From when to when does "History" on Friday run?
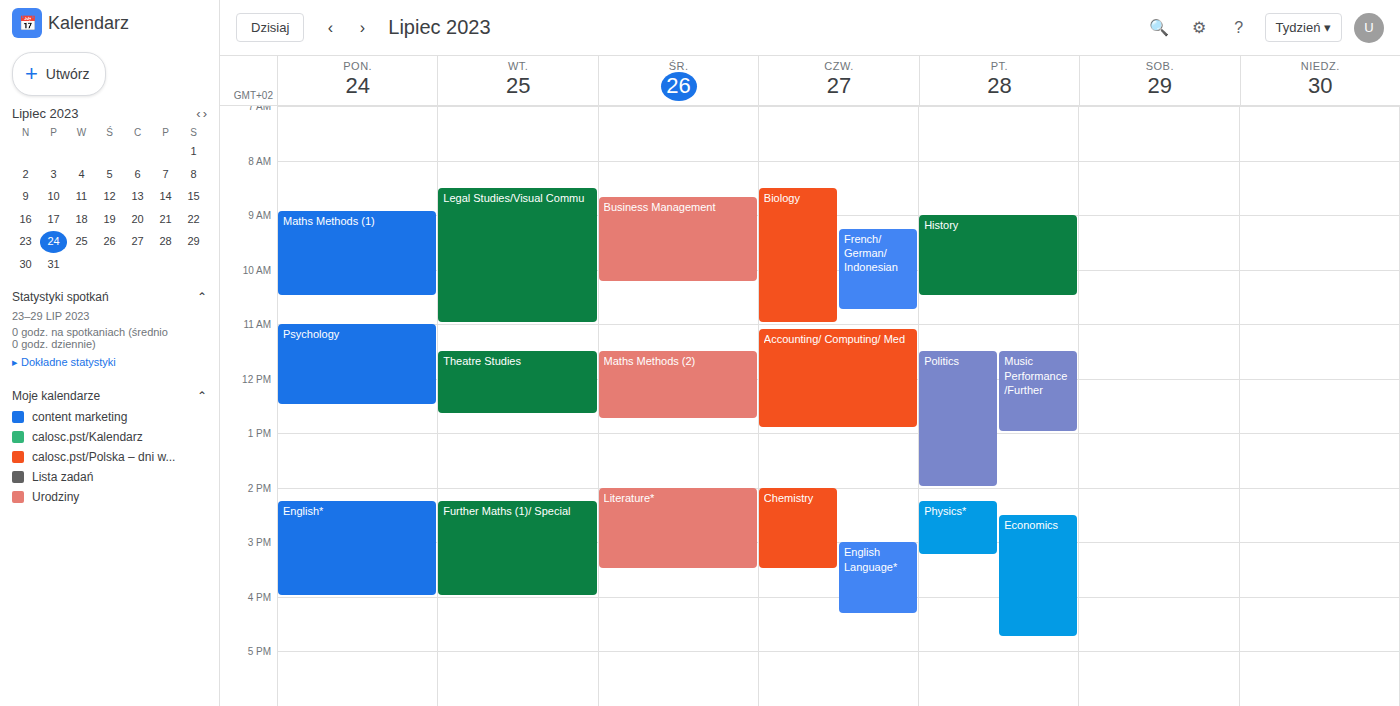
9:00 AM to 10:30 AM